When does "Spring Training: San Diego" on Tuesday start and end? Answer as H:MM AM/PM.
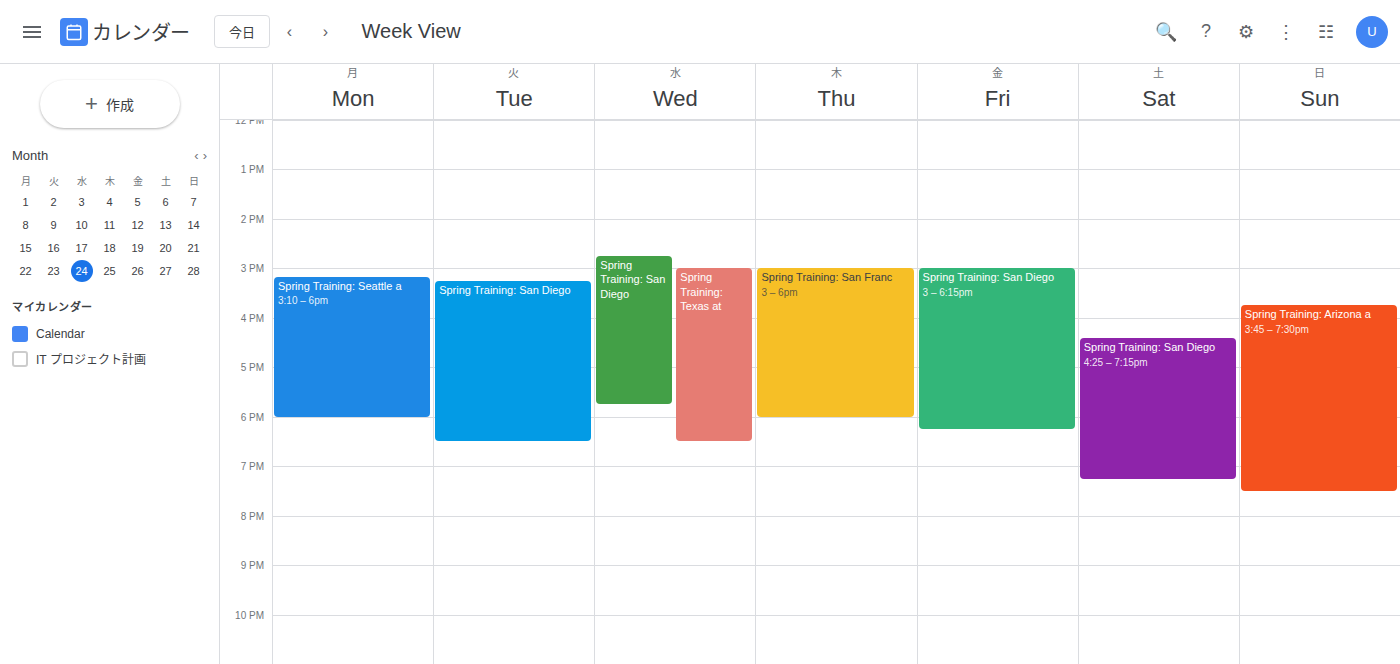
3:15 PM to 6:30 PM